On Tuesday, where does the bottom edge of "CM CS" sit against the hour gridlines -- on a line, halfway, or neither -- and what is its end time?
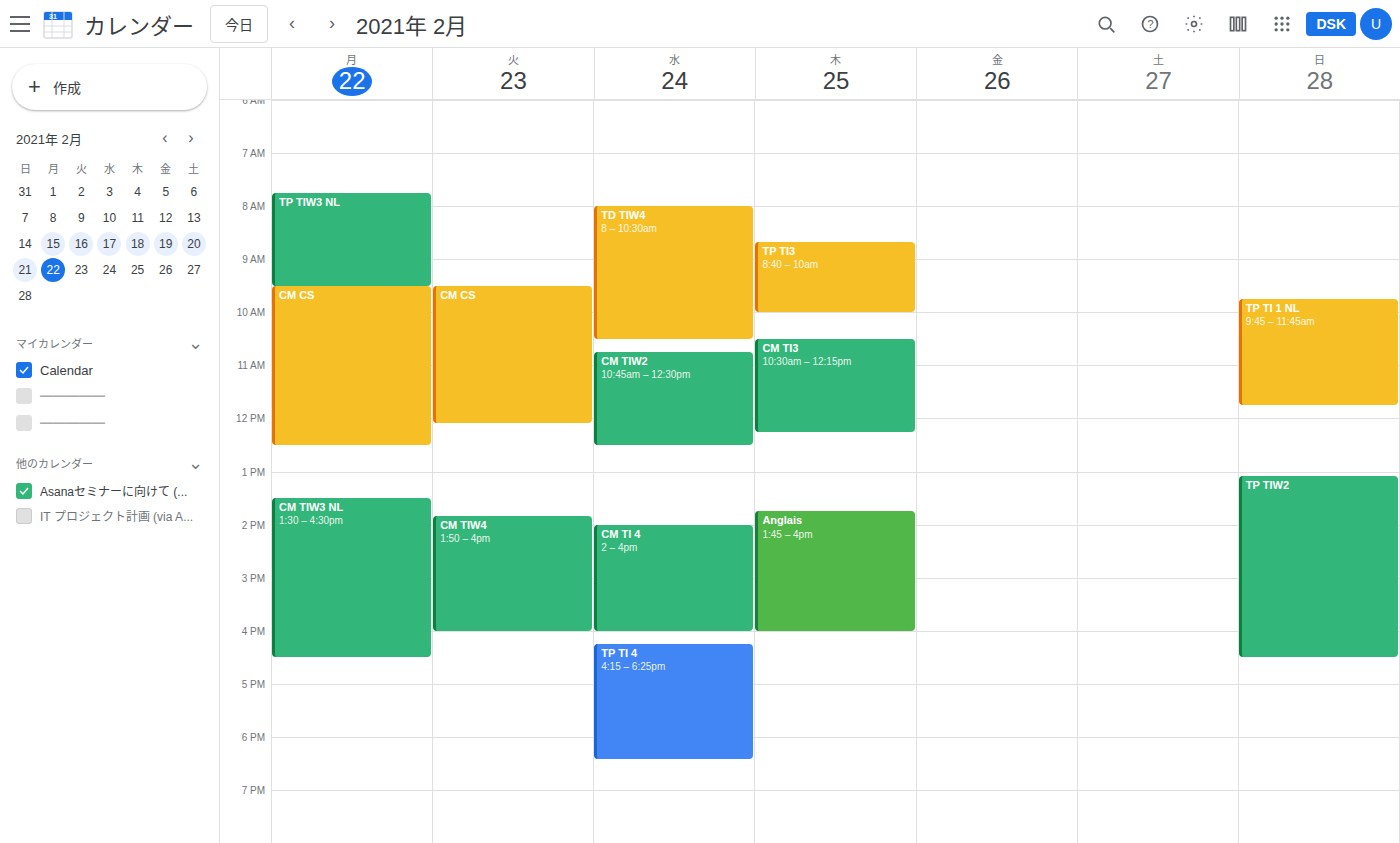
12:05 PM -- neither: 5 minutes below the 12 PM line and 55 minutes above the 1 PM line.